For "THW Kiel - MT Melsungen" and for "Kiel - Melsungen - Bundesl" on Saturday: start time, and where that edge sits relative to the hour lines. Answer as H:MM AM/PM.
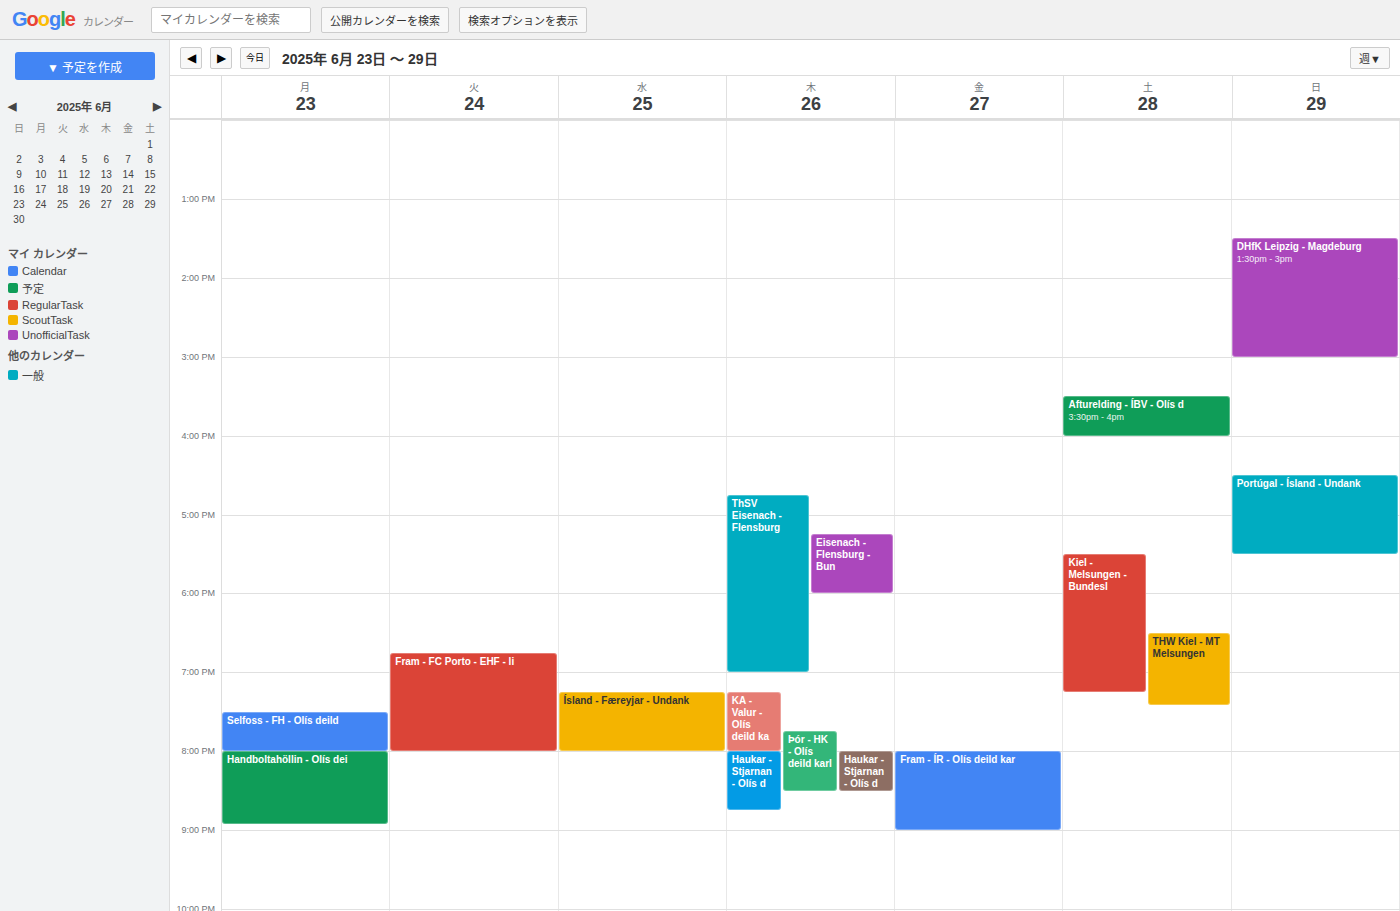
"THW Kiel - MT Melsungen": 6:30 PM, halfway between the 6 PM and 7 PM lines. "Kiel - Melsungen - Bundesl": 5:30 PM, halfway between the 5 PM and 6 PM lines.